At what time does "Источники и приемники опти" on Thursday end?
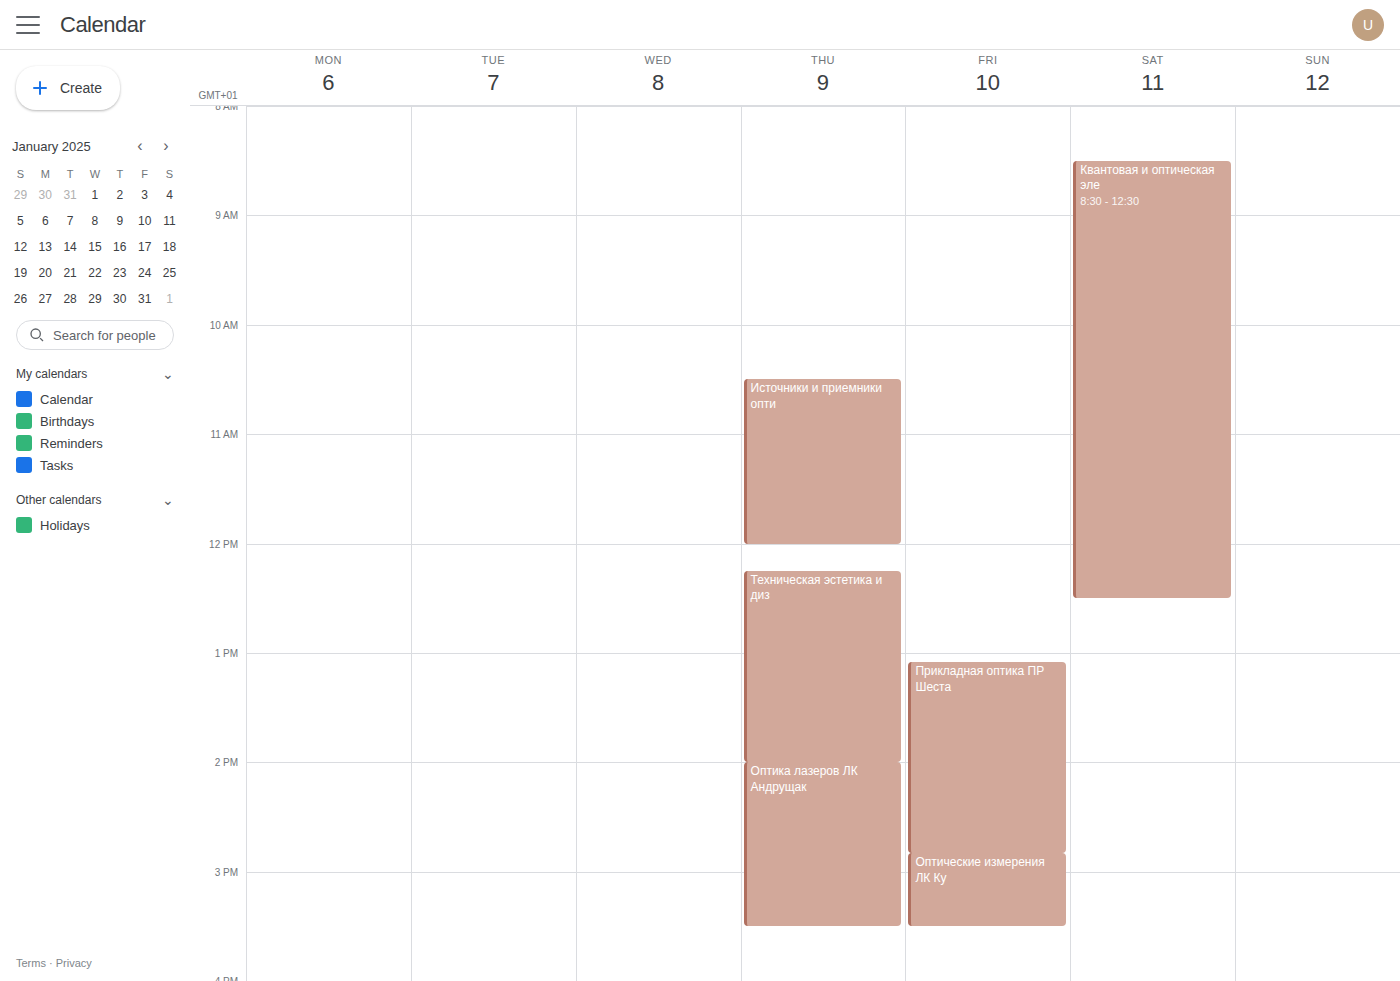
12:00 PM